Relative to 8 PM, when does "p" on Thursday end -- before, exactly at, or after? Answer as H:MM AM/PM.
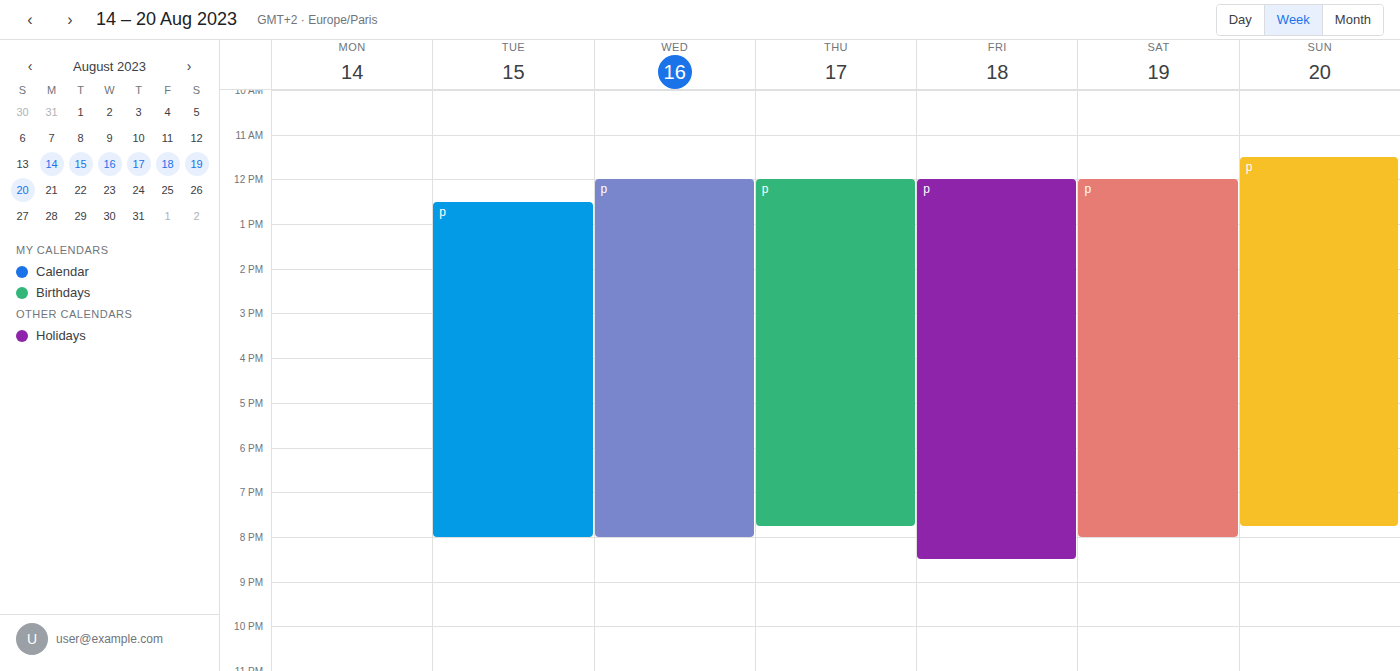
7:45 PM -- before 8 PM, 15 minutes above the 8 PM line.